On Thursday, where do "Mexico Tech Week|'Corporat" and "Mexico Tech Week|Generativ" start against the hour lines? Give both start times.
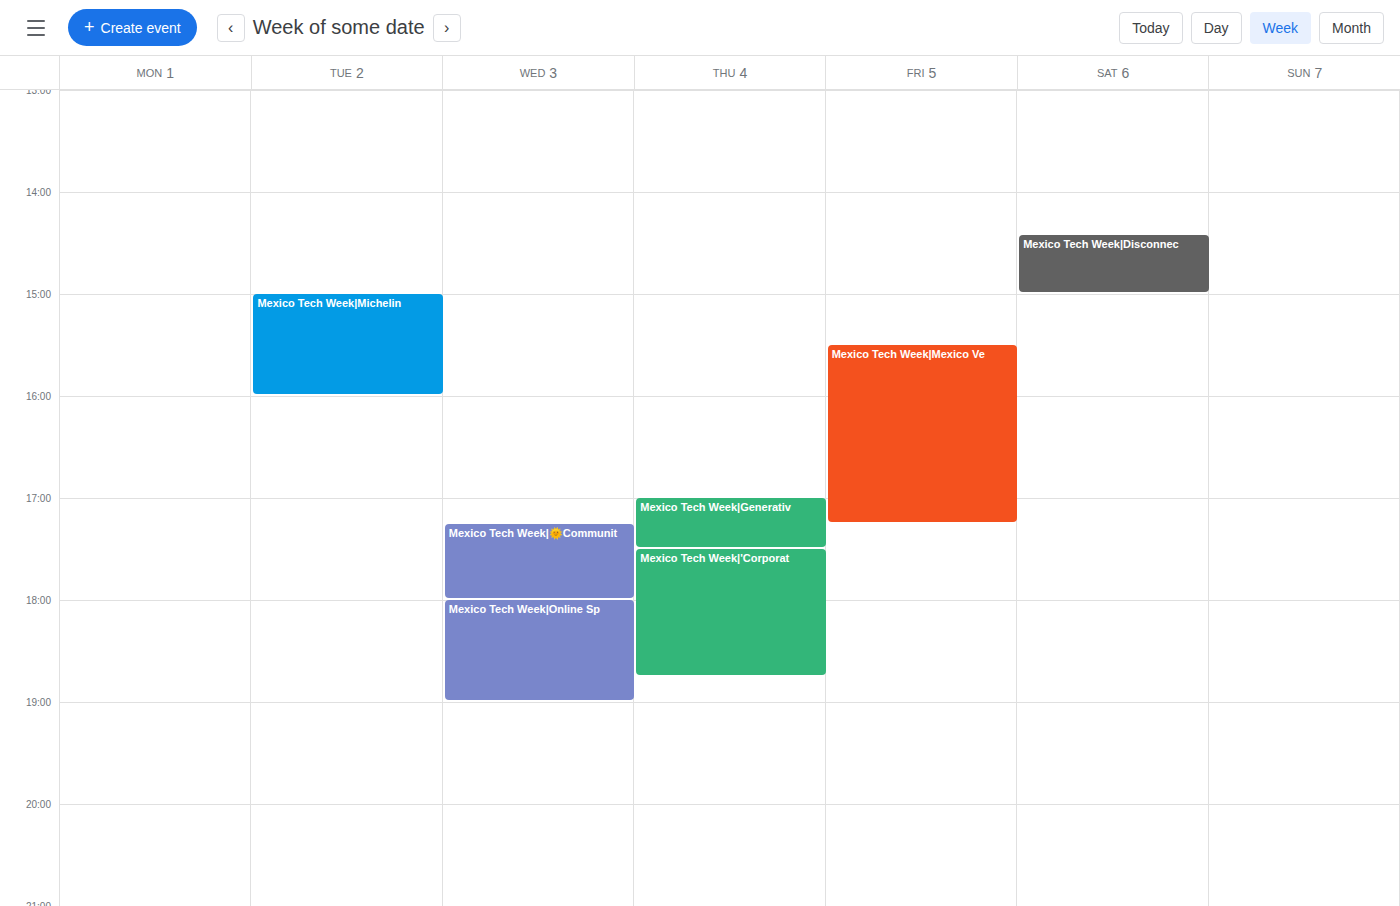
"Mexico Tech Week|'Corporat": 17:30, halfway between the 17:00 and 18:00 lines. "Mexico Tech Week|Generativ": 17:00, exactly on the 17:00 line.